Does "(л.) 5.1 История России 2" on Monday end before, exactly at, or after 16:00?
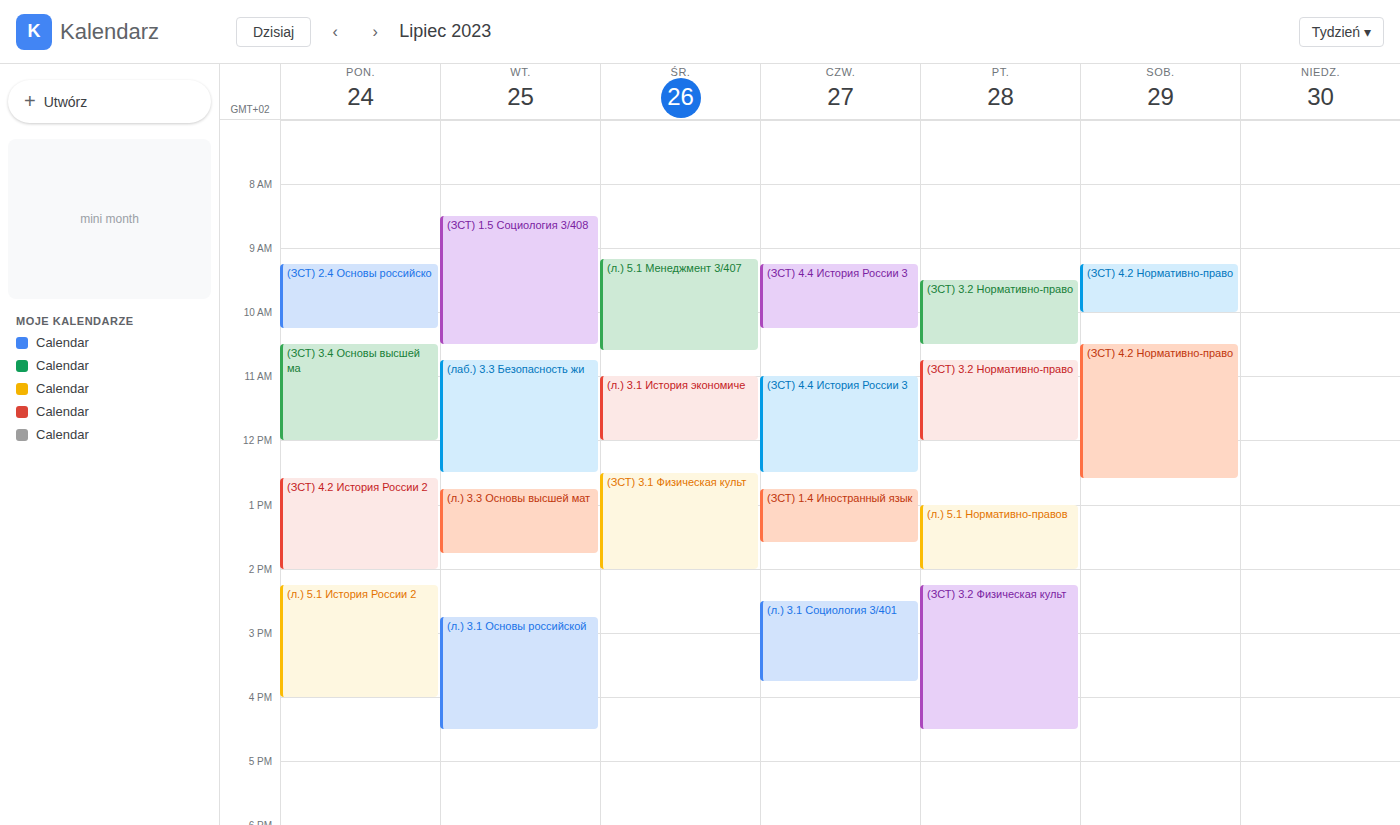
16:00 -- exactly at 16:00, on the 16:00 line.